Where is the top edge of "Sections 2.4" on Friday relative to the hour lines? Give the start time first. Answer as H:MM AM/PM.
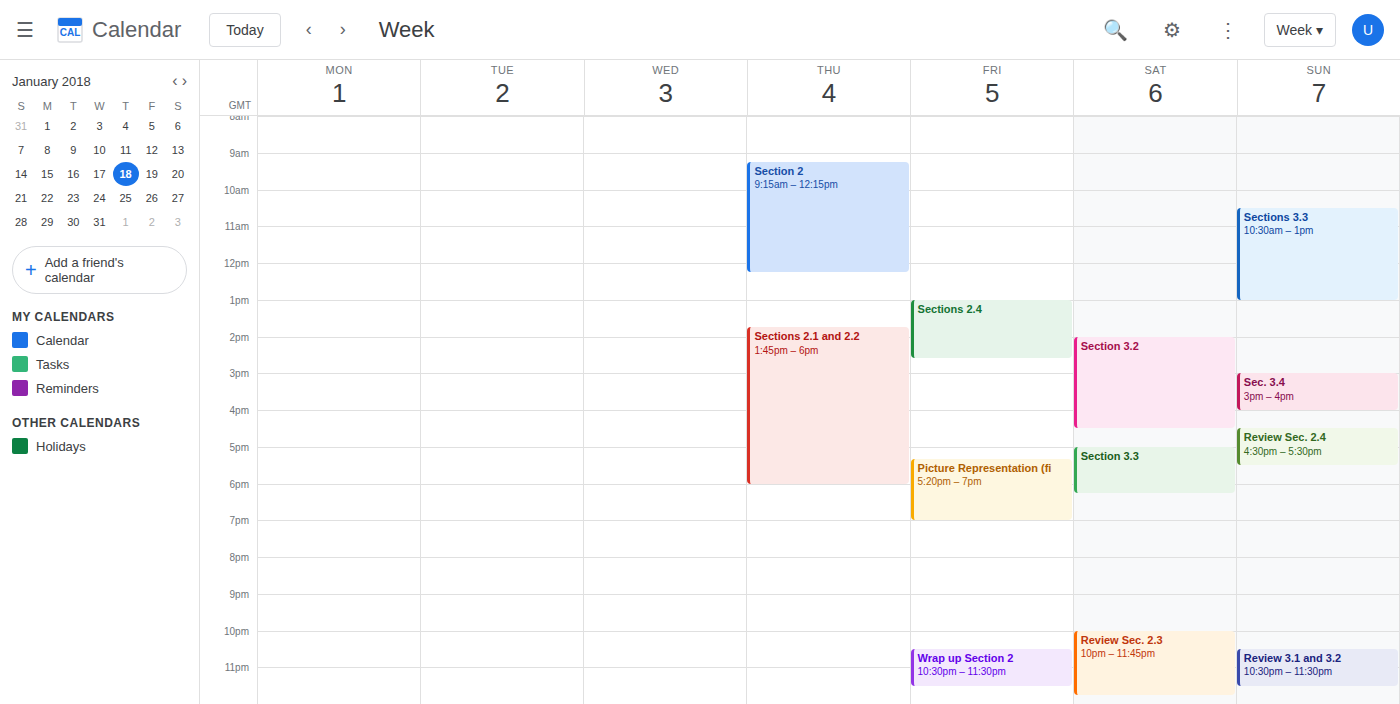
1:00 PM -- exactly on the 1 PM line.